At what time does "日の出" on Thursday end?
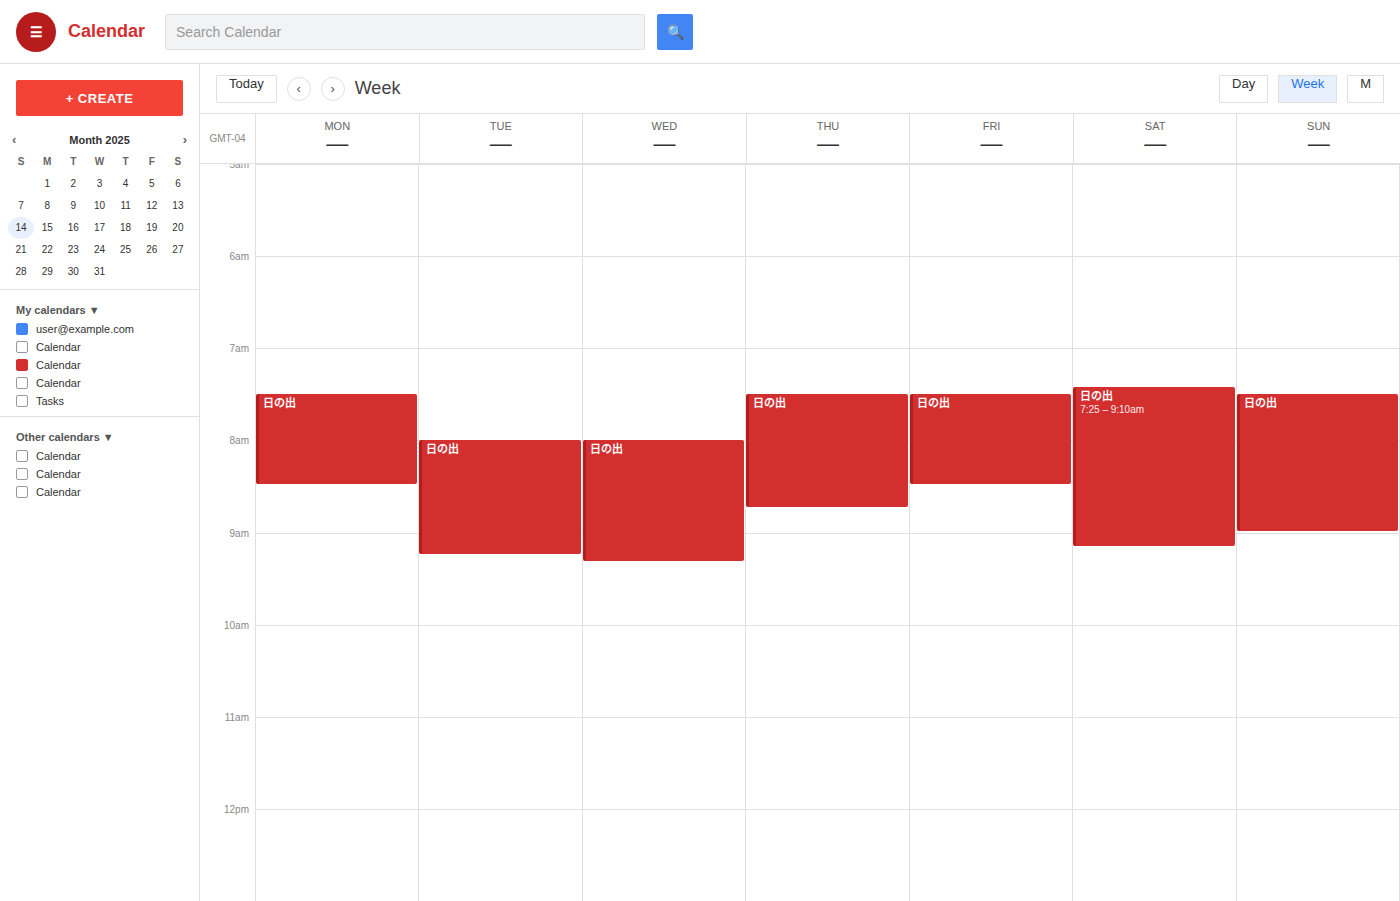
8:45 AM